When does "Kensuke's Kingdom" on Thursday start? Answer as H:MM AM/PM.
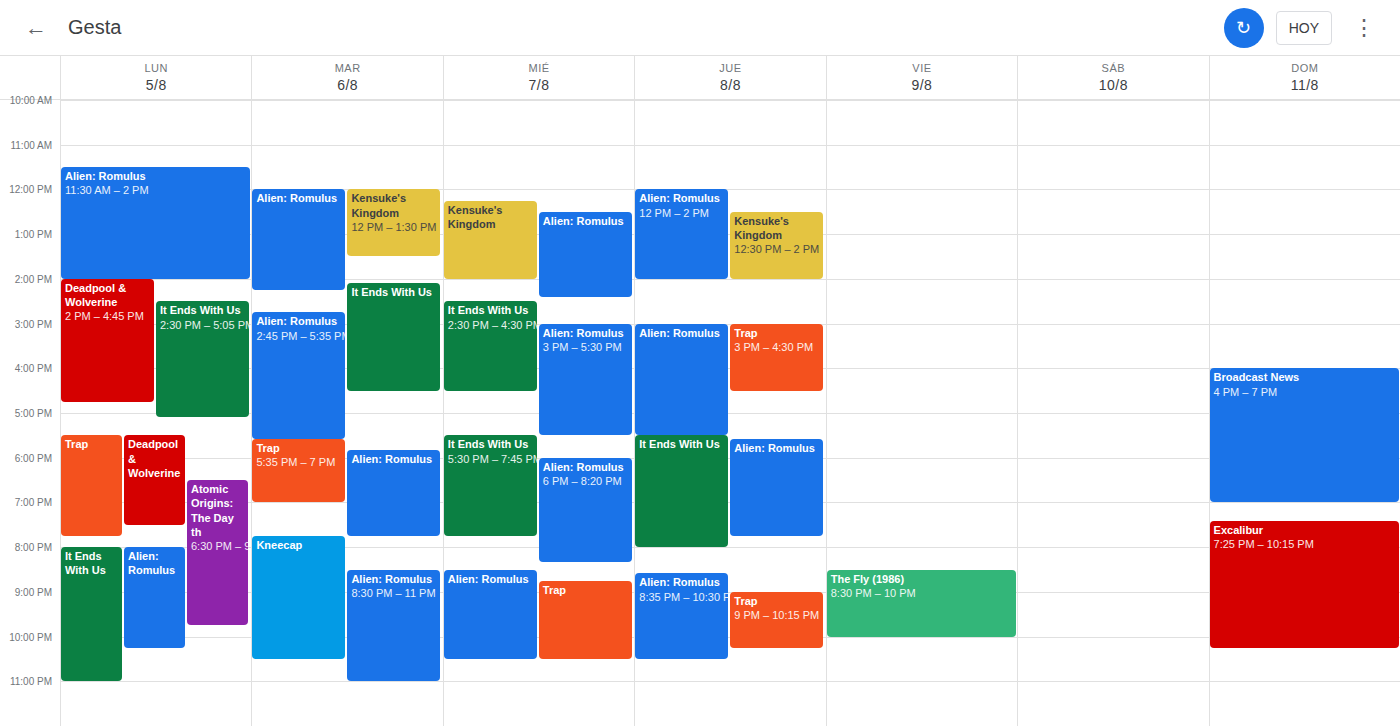
12:30 PM